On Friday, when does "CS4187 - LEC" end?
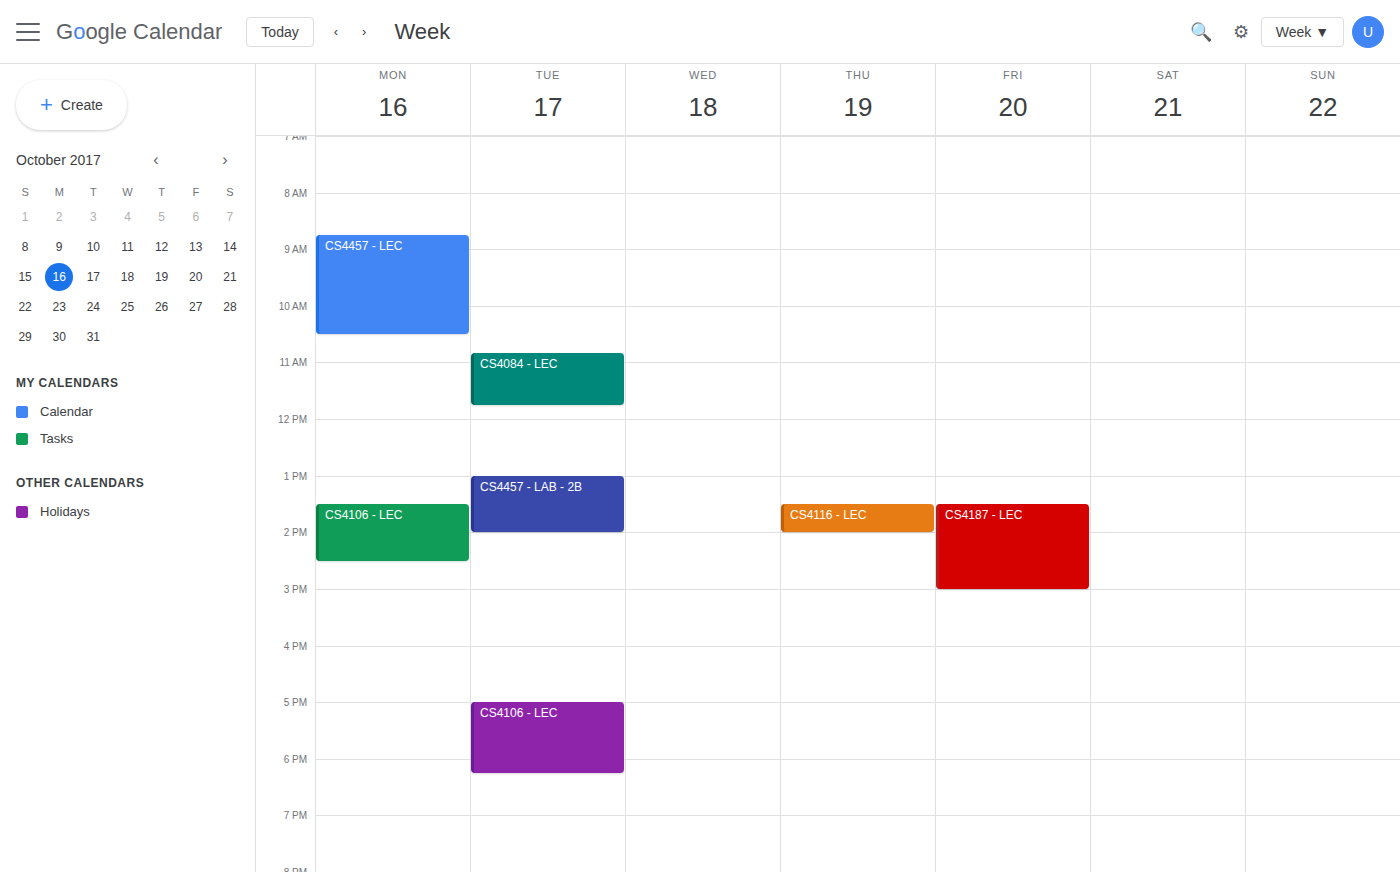
3:00 PM